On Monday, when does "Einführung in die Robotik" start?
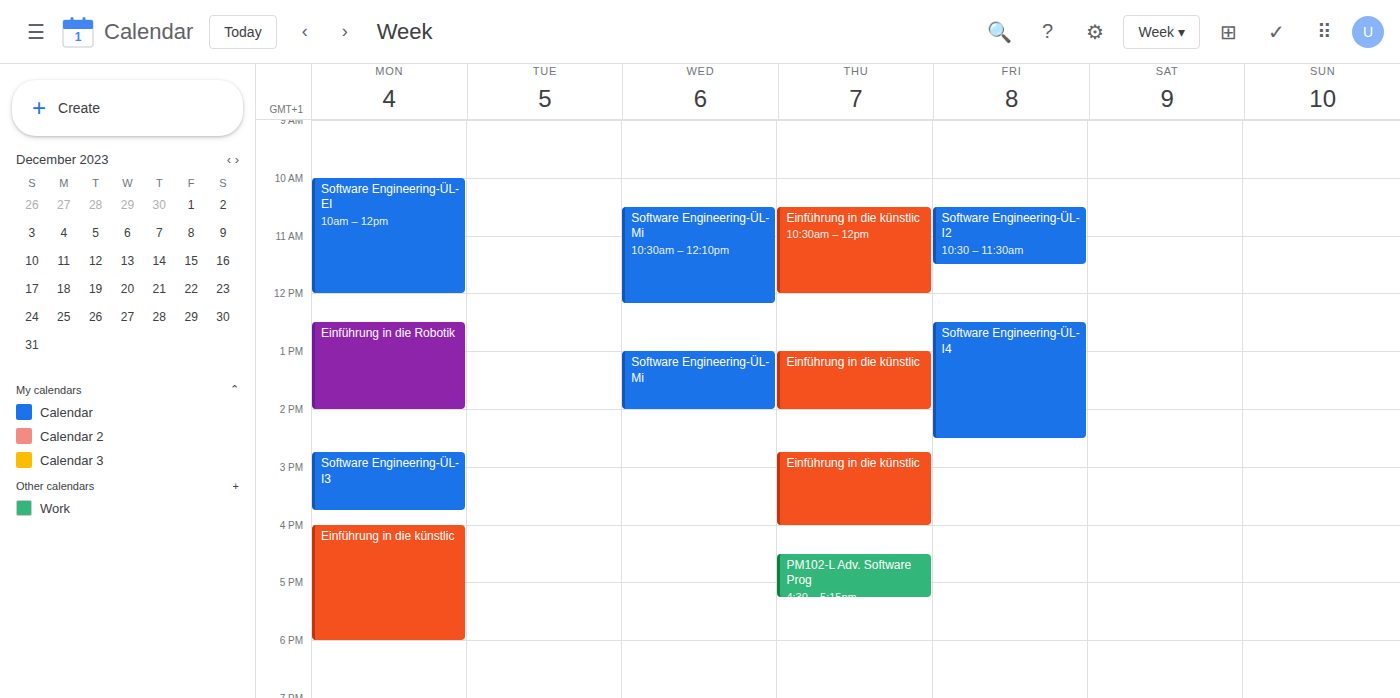
12:30 PM